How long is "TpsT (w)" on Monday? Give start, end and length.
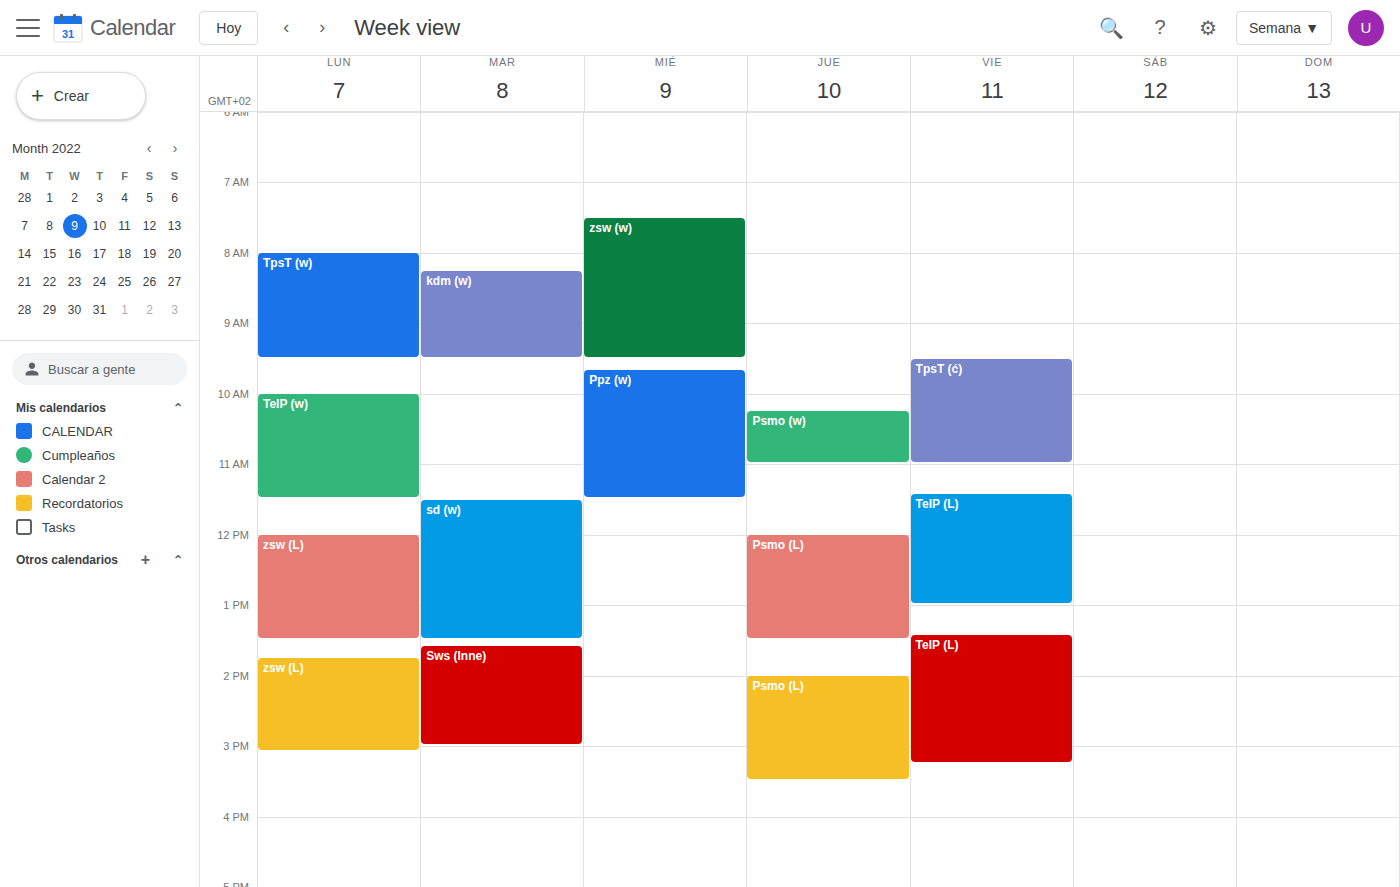
8:00 AM to 9:30 AM, 1 hour 30 minutes